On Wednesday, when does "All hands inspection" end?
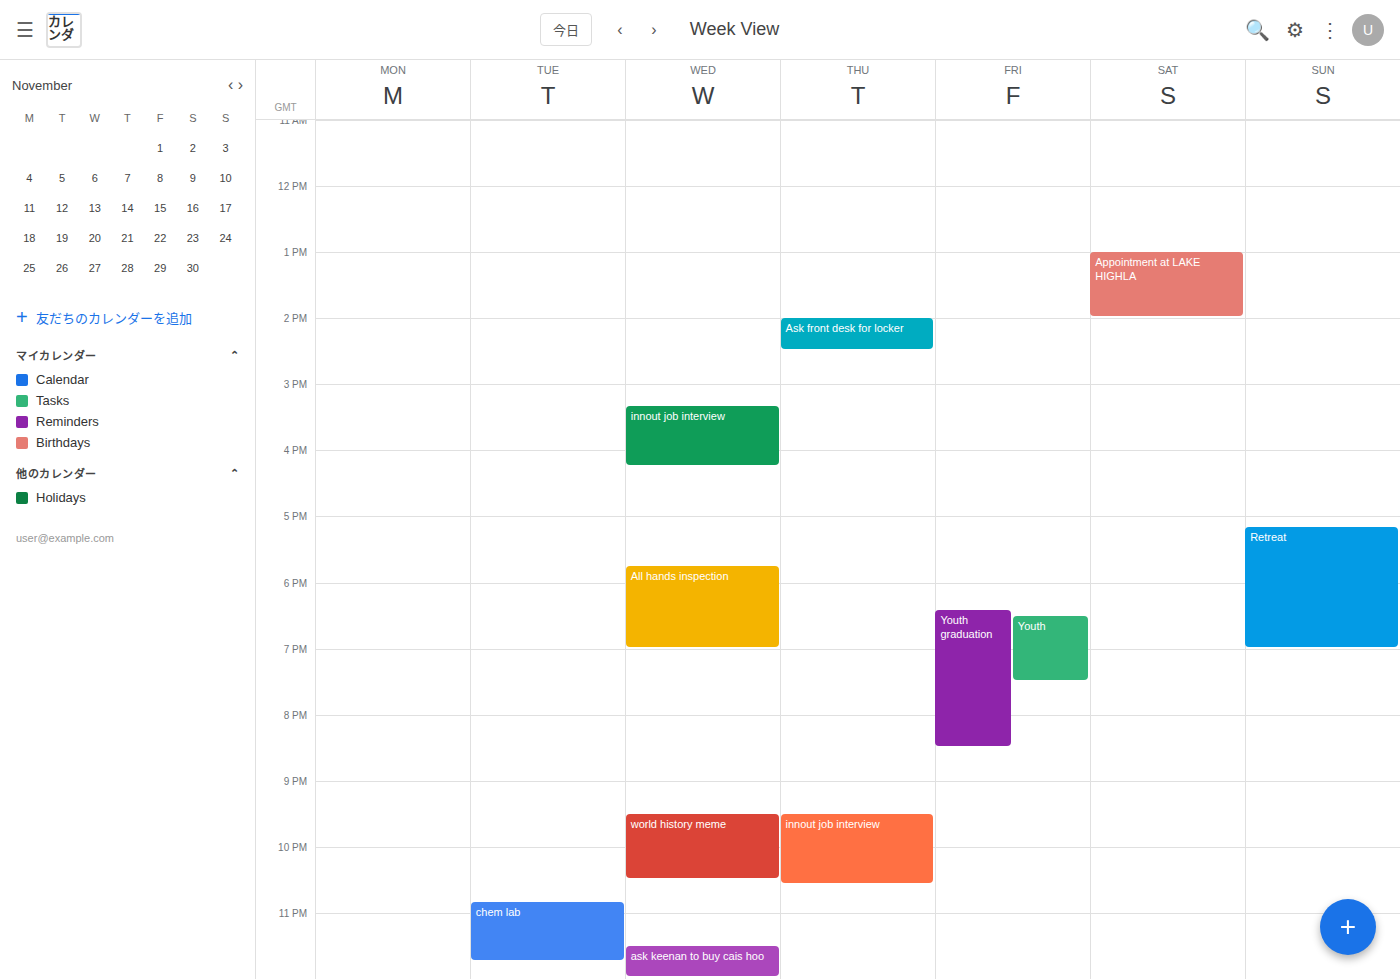
19:00